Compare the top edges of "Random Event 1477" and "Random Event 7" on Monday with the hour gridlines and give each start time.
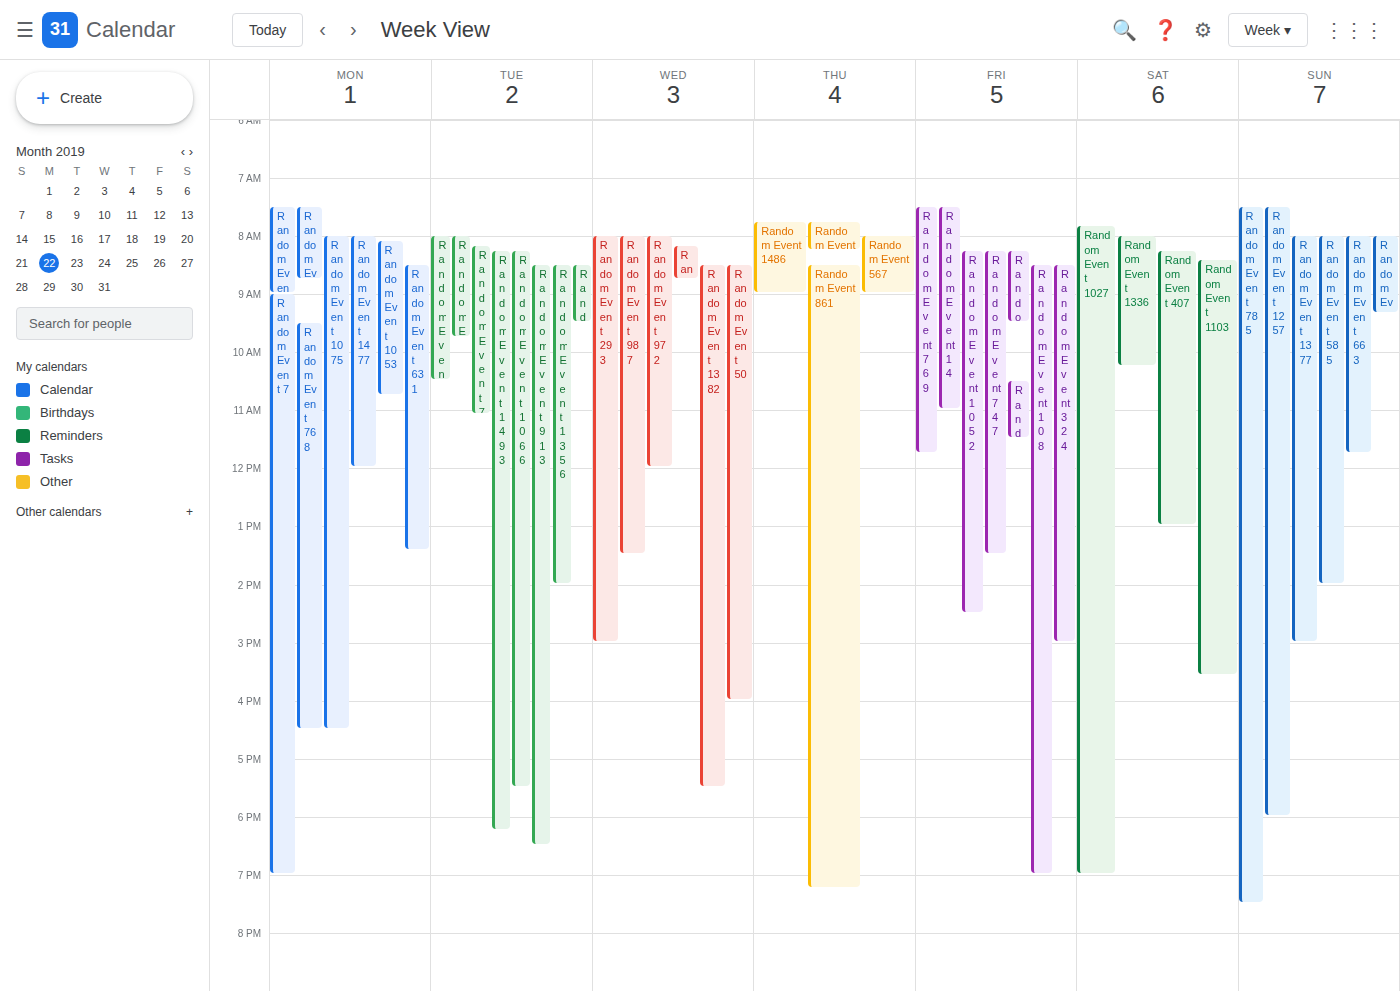
"Random Event 1477": 8:00 AM, exactly on the 8 AM line. "Random Event 7": 9:00 AM, exactly on the 9 AM line.